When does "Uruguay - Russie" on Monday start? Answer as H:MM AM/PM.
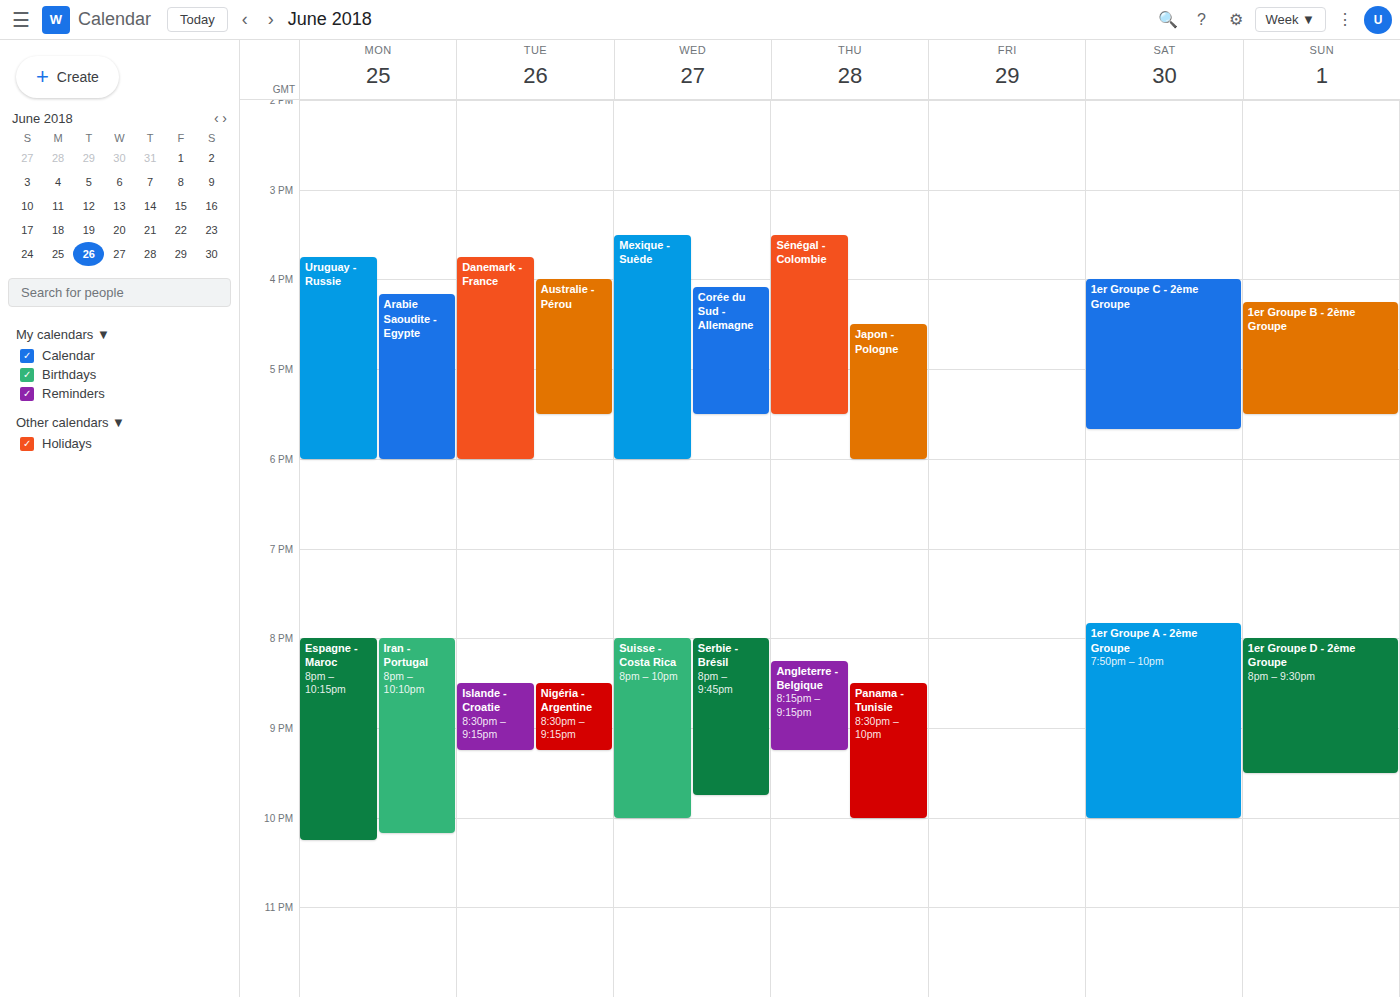
3:45 PM